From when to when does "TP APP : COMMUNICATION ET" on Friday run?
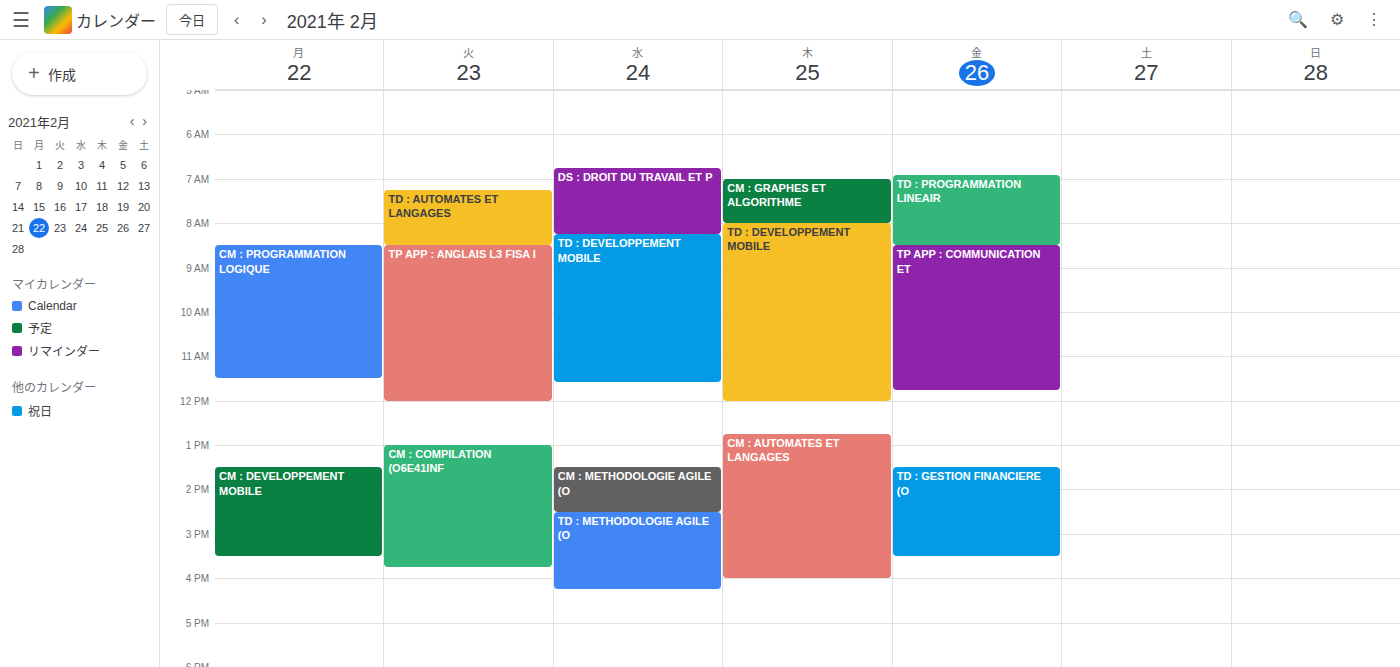
8:30 AM to 11:45 AM